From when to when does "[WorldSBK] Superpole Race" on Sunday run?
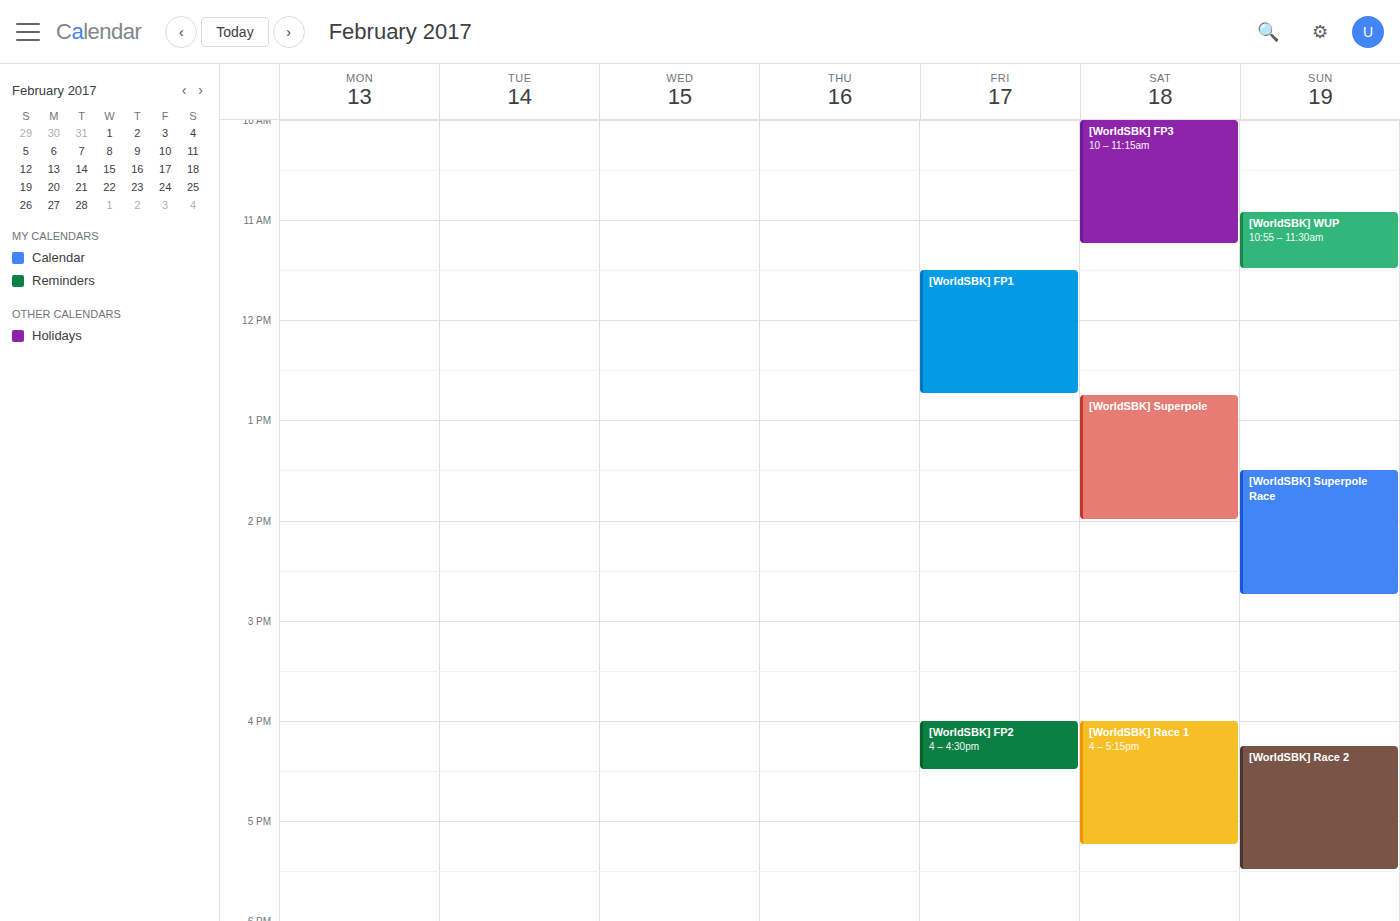
1:30 PM to 2:45 PM